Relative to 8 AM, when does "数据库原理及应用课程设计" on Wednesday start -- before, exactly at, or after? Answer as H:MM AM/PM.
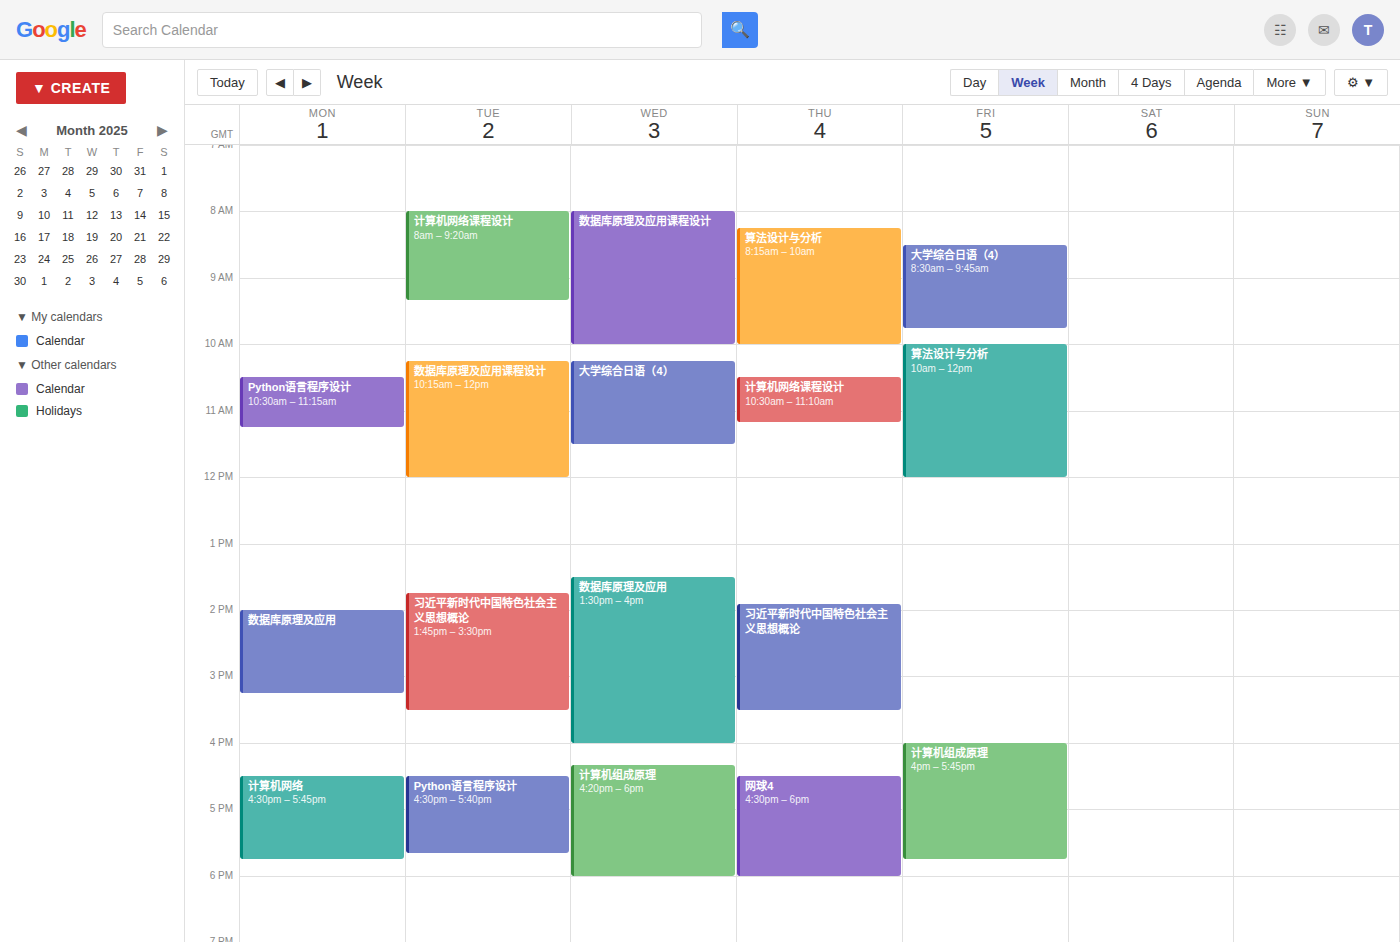
8:00 AM -- exactly at 8 AM, on the 8 AM line.